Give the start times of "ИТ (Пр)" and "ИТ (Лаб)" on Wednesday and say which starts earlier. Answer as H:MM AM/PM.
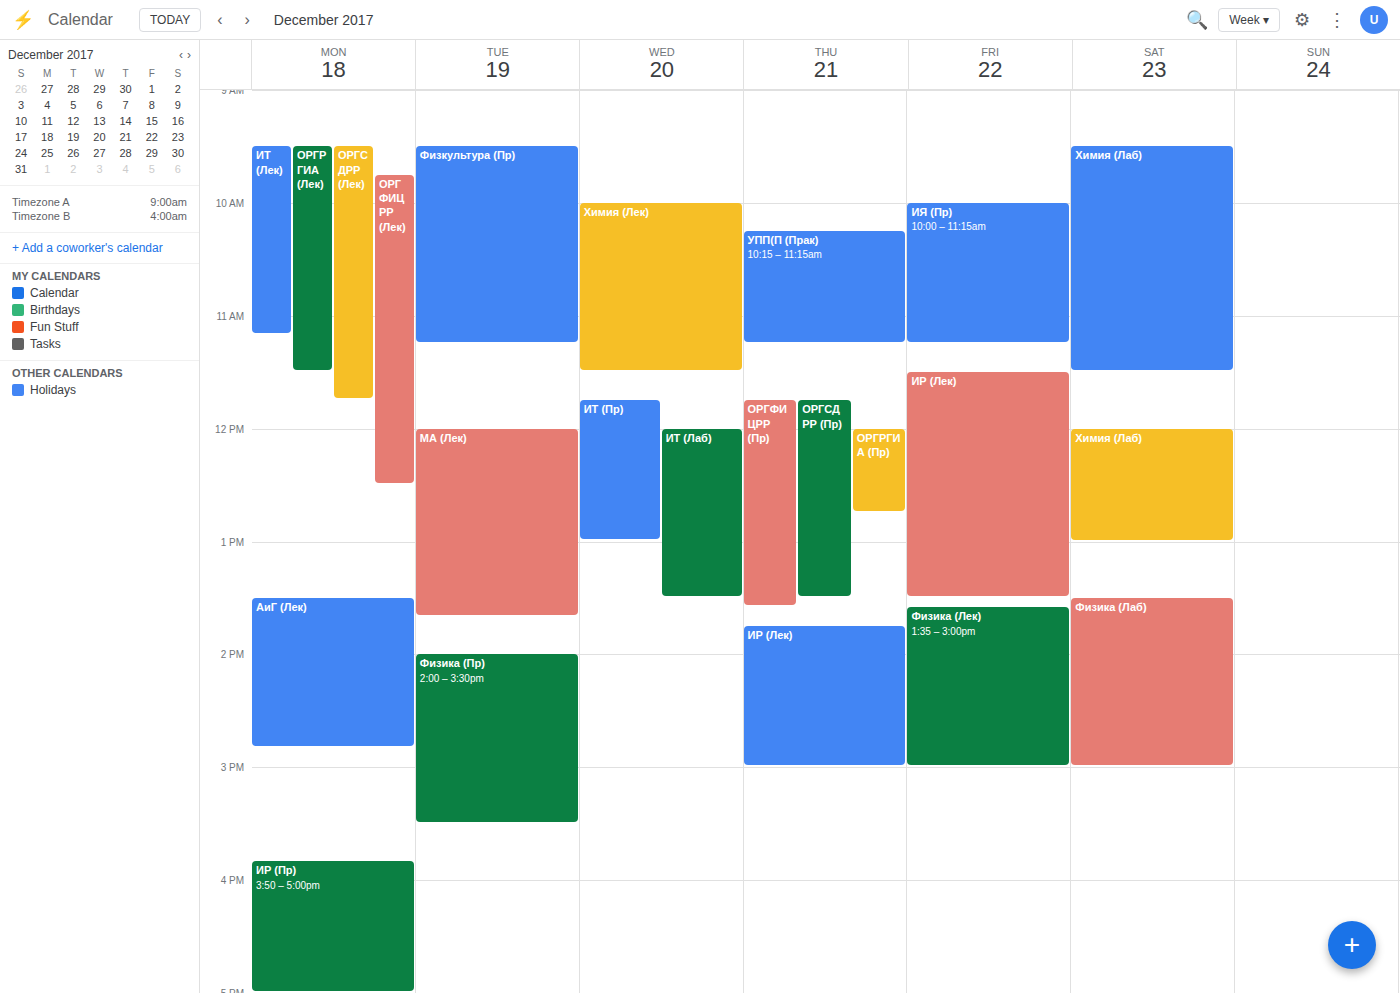
"ИТ (Пр)" 11:45 AM; "ИТ (Лаб)" 12:00 PM.